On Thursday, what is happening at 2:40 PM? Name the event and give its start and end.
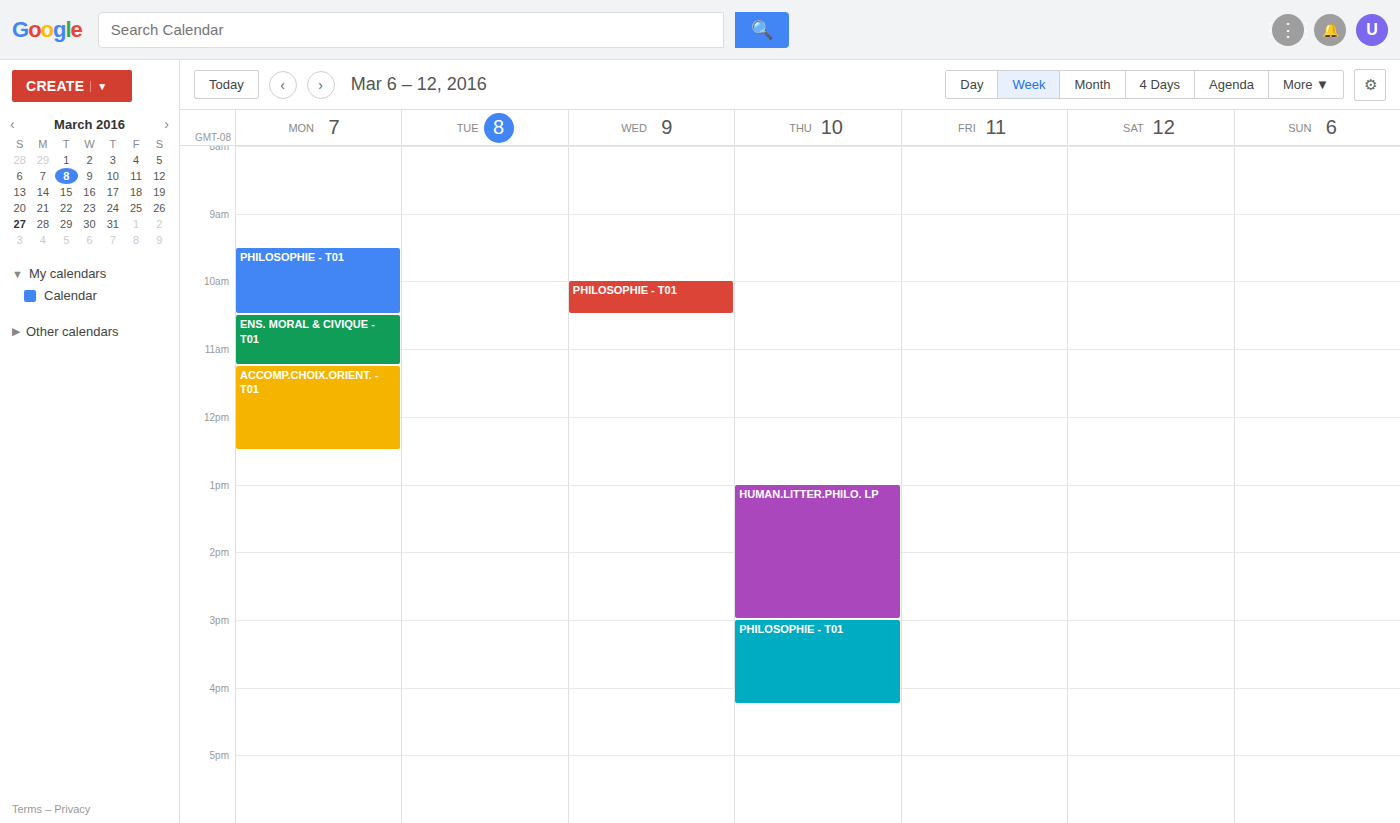
"HUMAN.LITTER.PHILO. LP", 1:00 PM to 3:00 PM